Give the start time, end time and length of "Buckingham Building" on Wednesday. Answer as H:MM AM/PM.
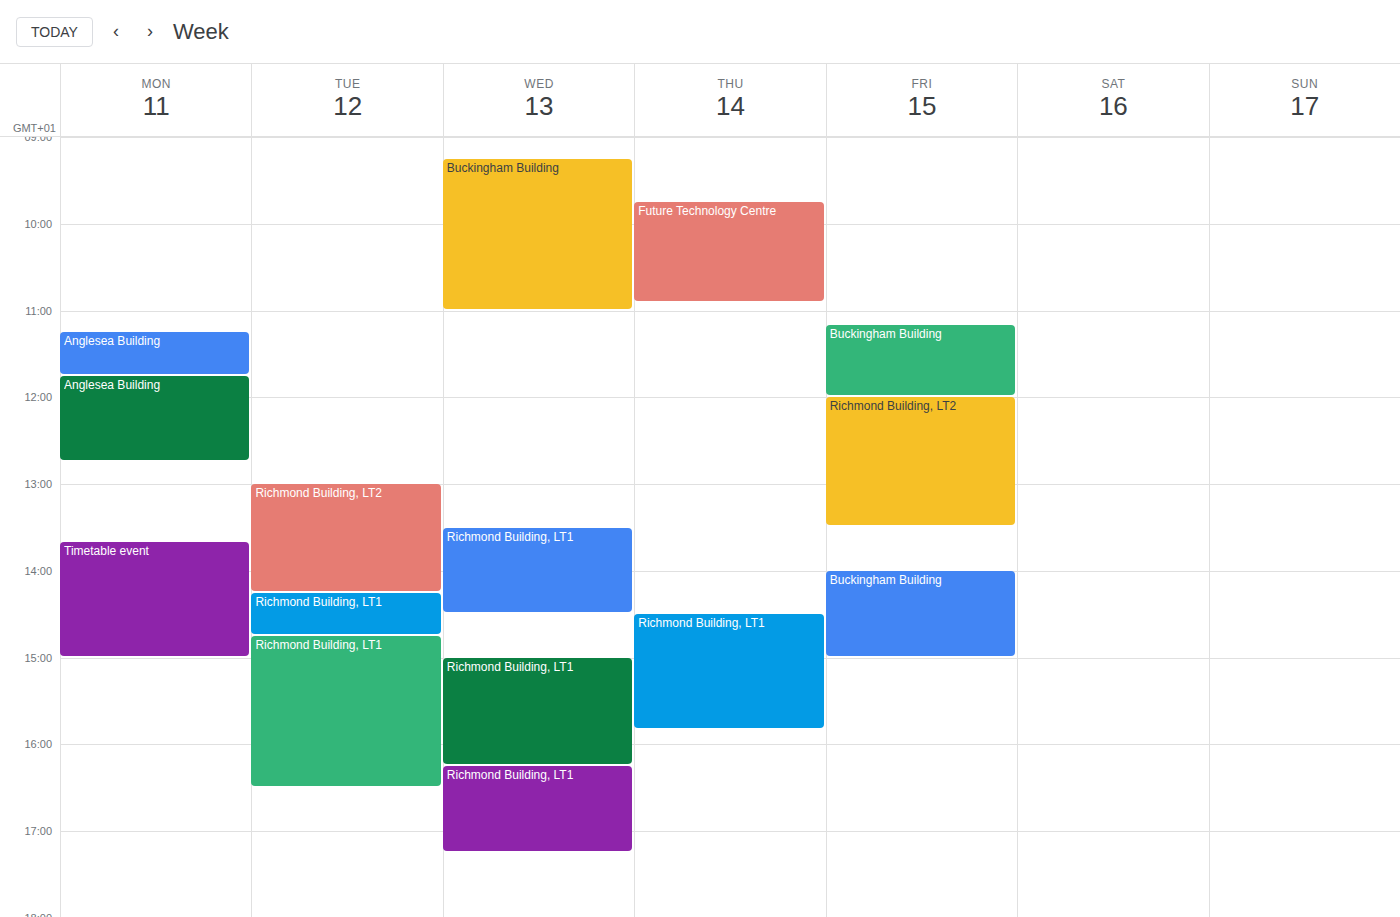
9:15 AM to 11:00 AM, 1 hour 45 minutes